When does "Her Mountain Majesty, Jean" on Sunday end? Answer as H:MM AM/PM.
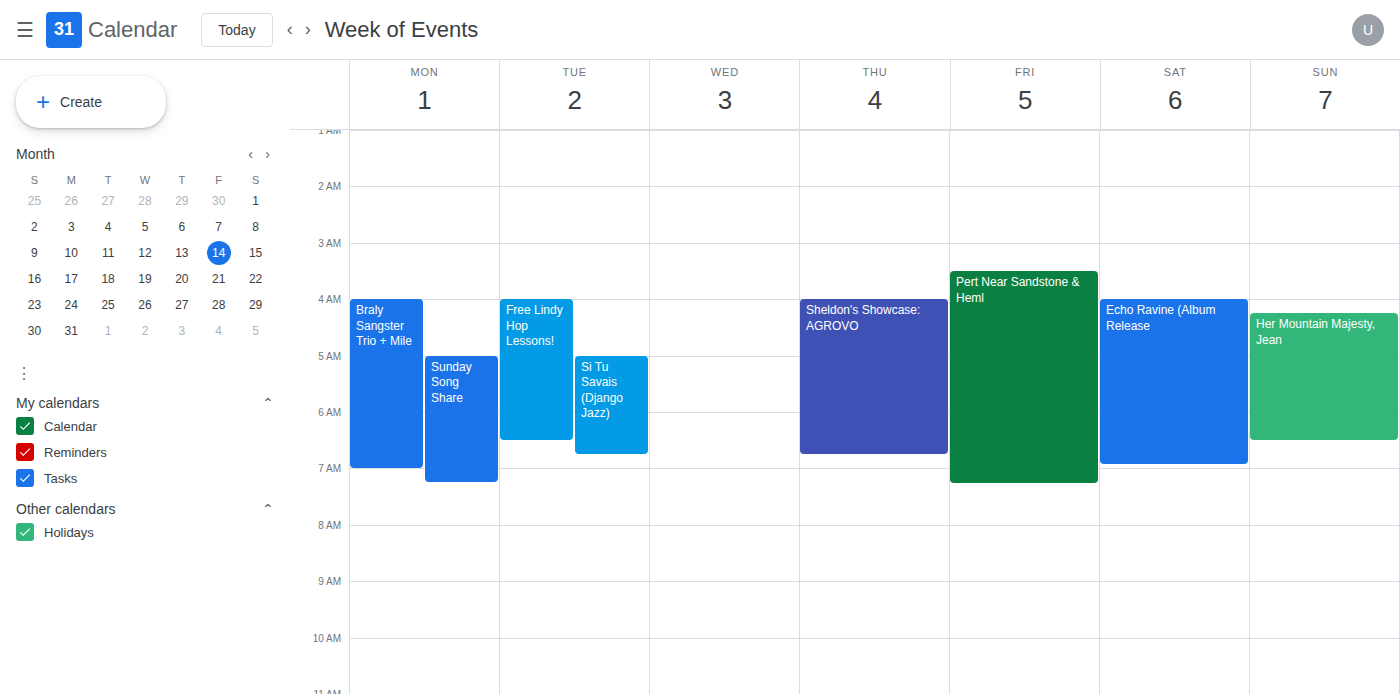
6:30 AM